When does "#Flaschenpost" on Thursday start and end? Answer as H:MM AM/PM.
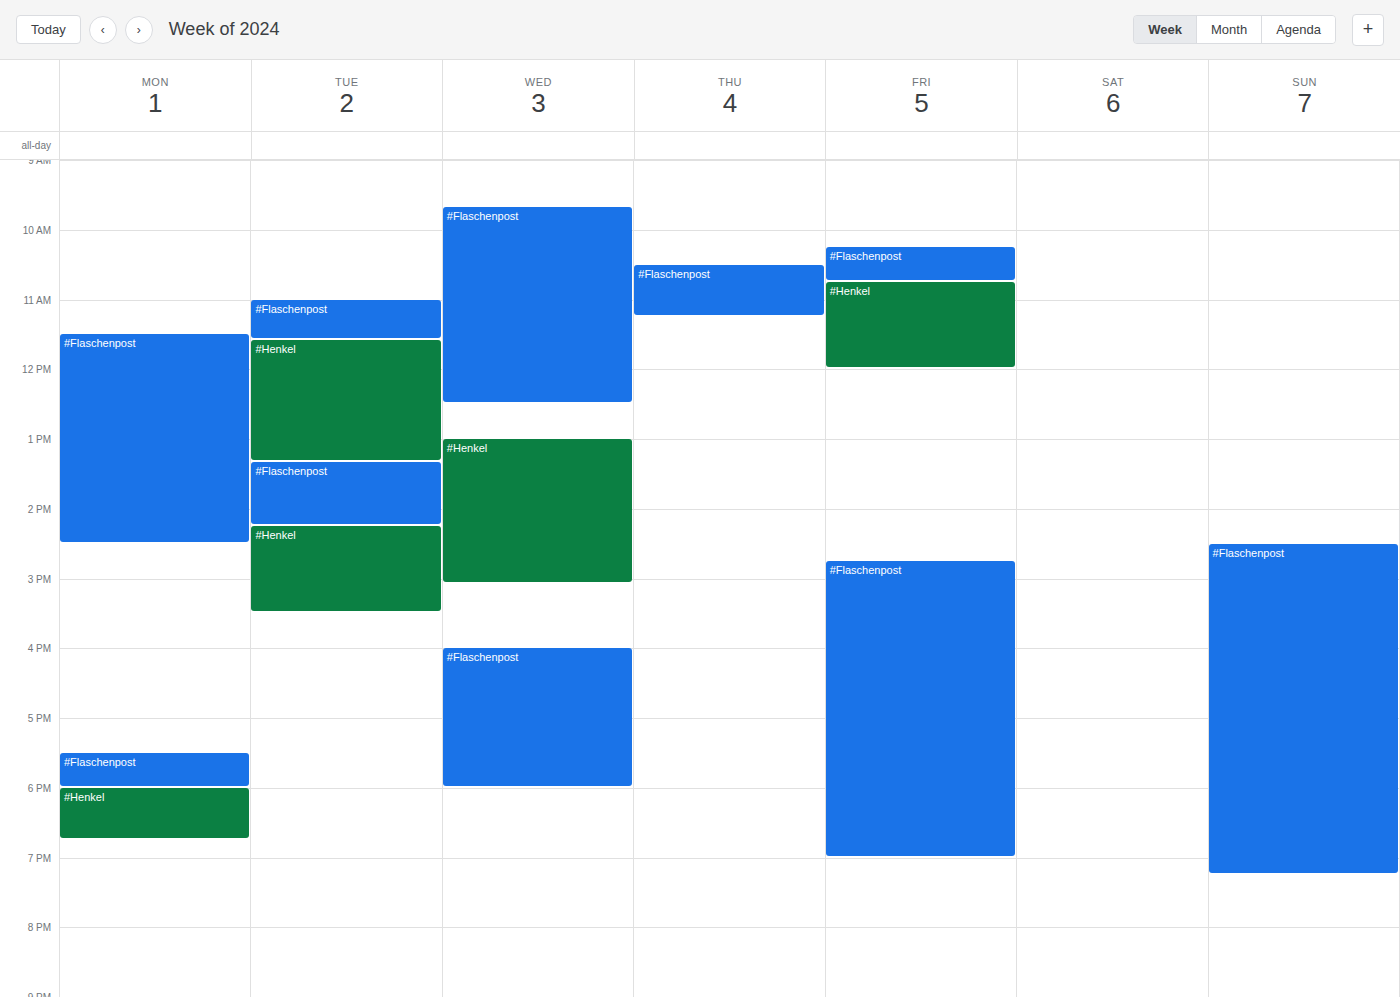
10:30 AM to 11:15 AM